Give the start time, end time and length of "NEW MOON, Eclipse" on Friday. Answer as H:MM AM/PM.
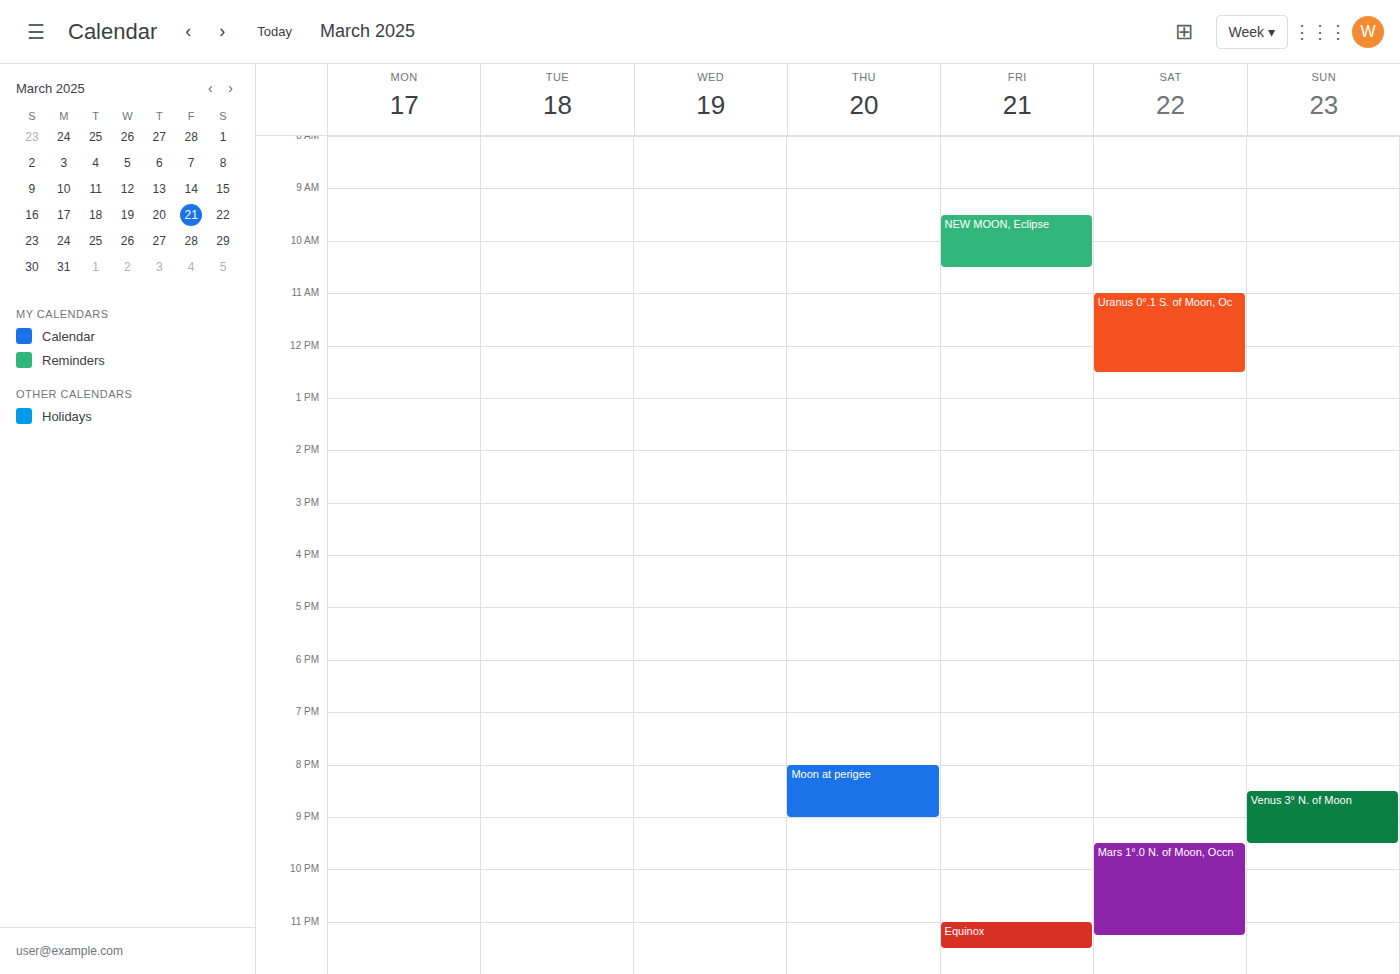
9:30 AM to 10:30 AM, 1 hour